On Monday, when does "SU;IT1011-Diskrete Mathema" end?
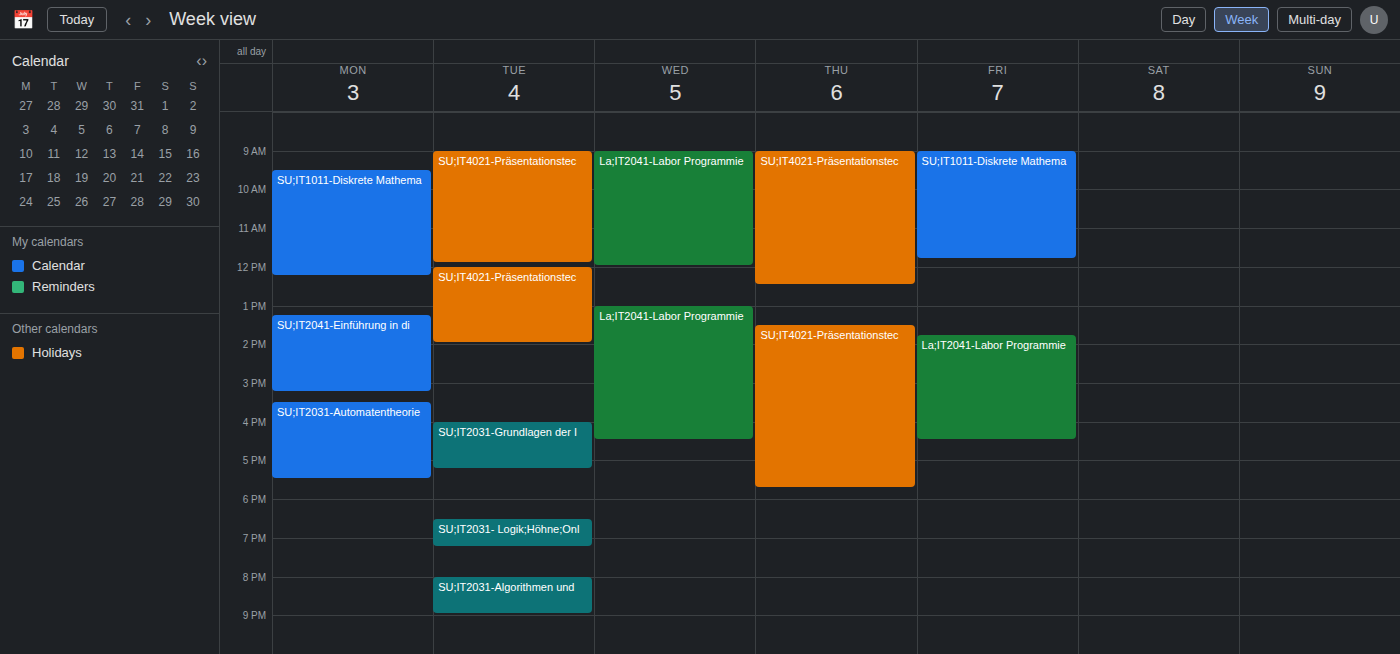
12:15 PM